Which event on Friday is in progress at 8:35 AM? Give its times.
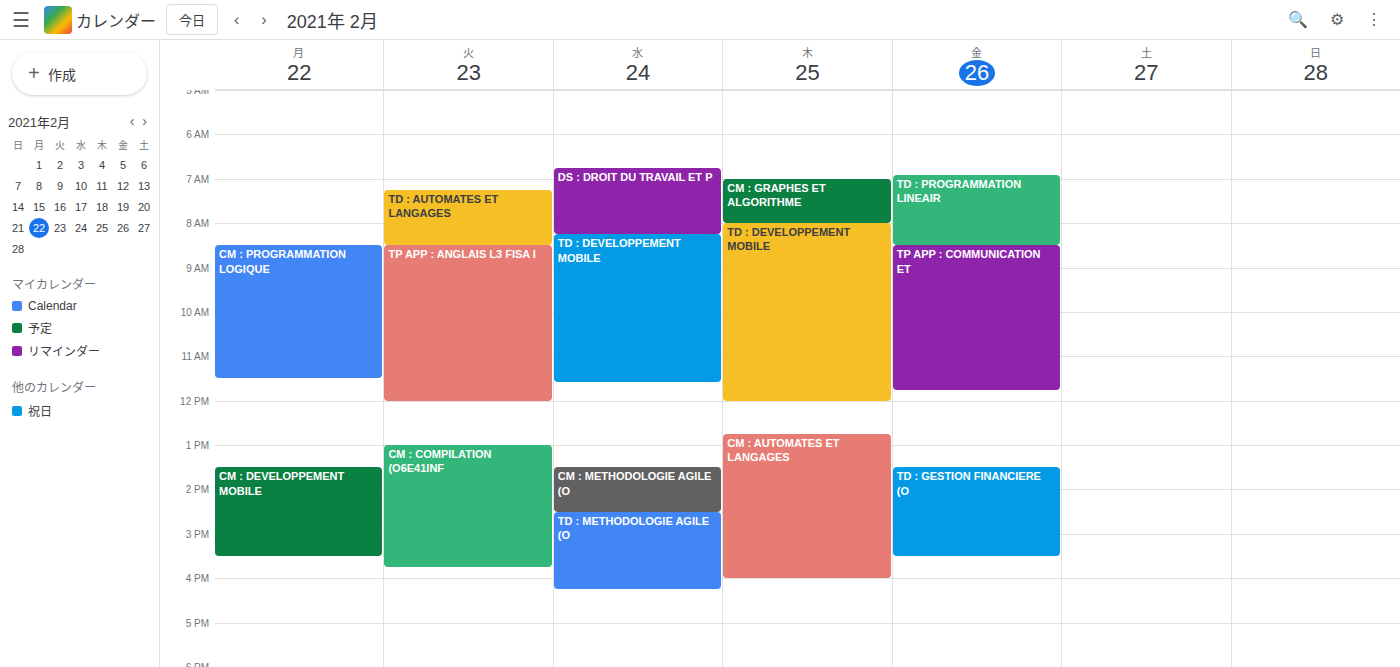
"TP APP : COMMUNICATION ET", 8:30 AM to 11:45 AM